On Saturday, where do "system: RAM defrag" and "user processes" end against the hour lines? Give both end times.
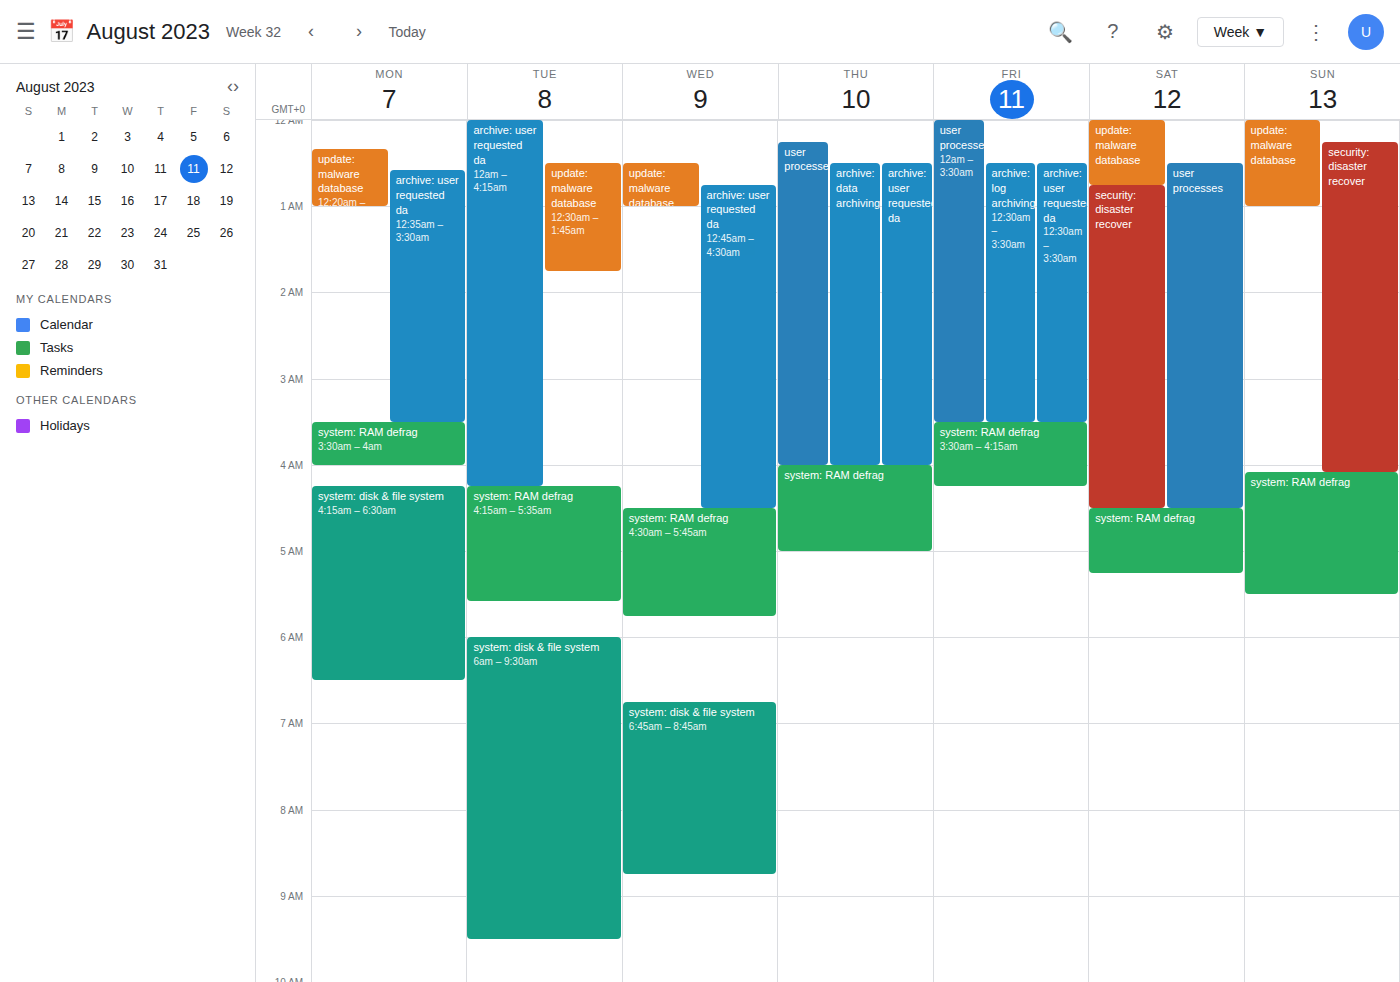
"system: RAM defrag": 5:15 AM, neither: a quarter of the way from the 5 AM line to the 6 AM line. "user processes": 4:30 AM, halfway between the 4 AM and 5 AM lines.